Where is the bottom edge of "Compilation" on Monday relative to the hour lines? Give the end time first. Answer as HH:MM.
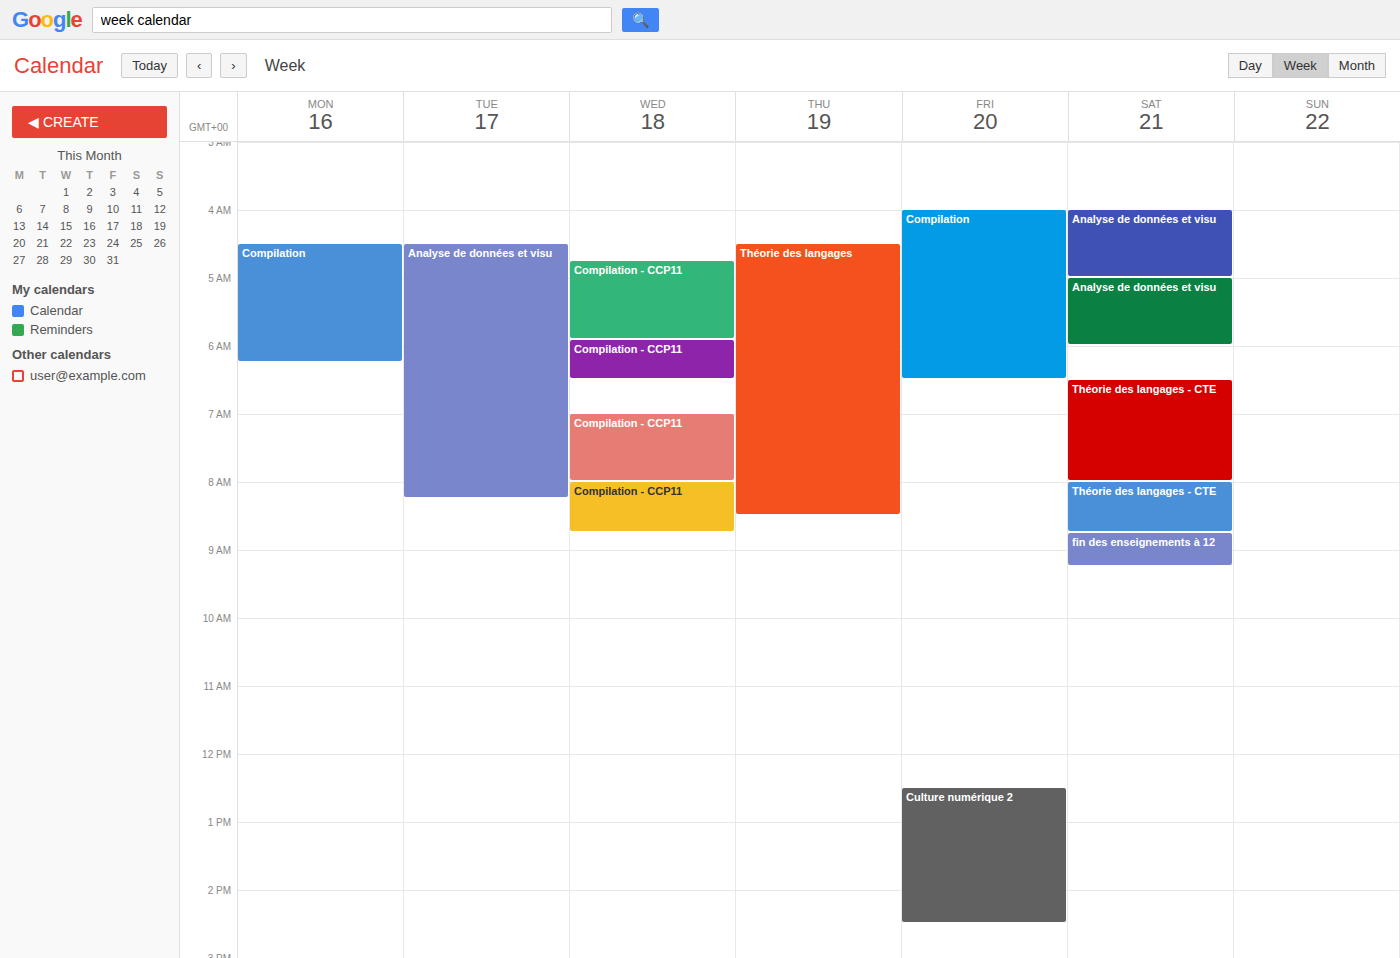
06:15 -- neither: a quarter of the way from the 06:00 line to the 07:00 line.